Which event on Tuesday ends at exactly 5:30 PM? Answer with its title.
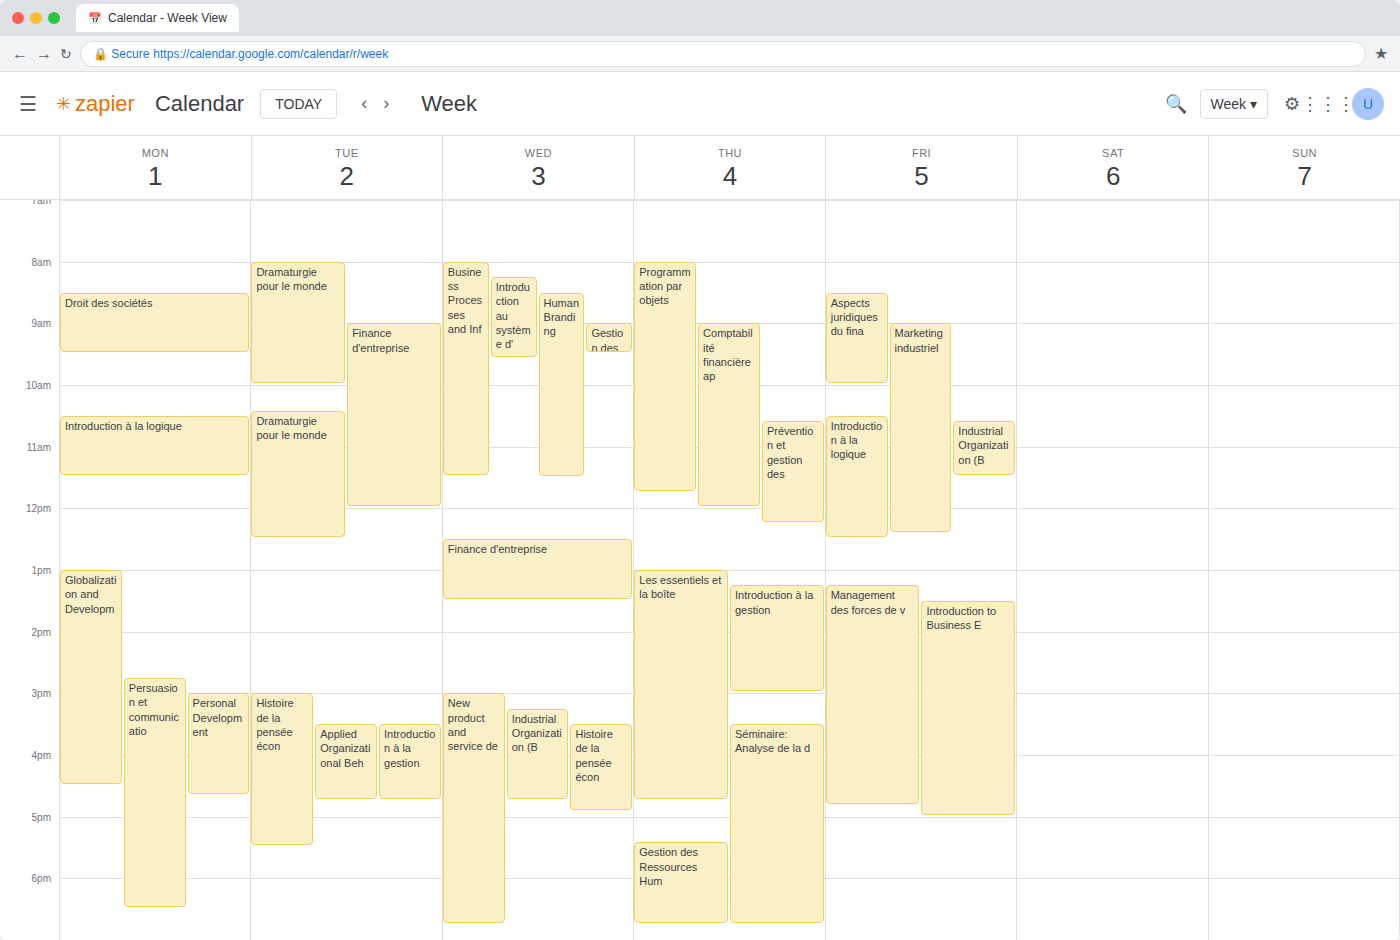
"Histoire de la pensée écon"